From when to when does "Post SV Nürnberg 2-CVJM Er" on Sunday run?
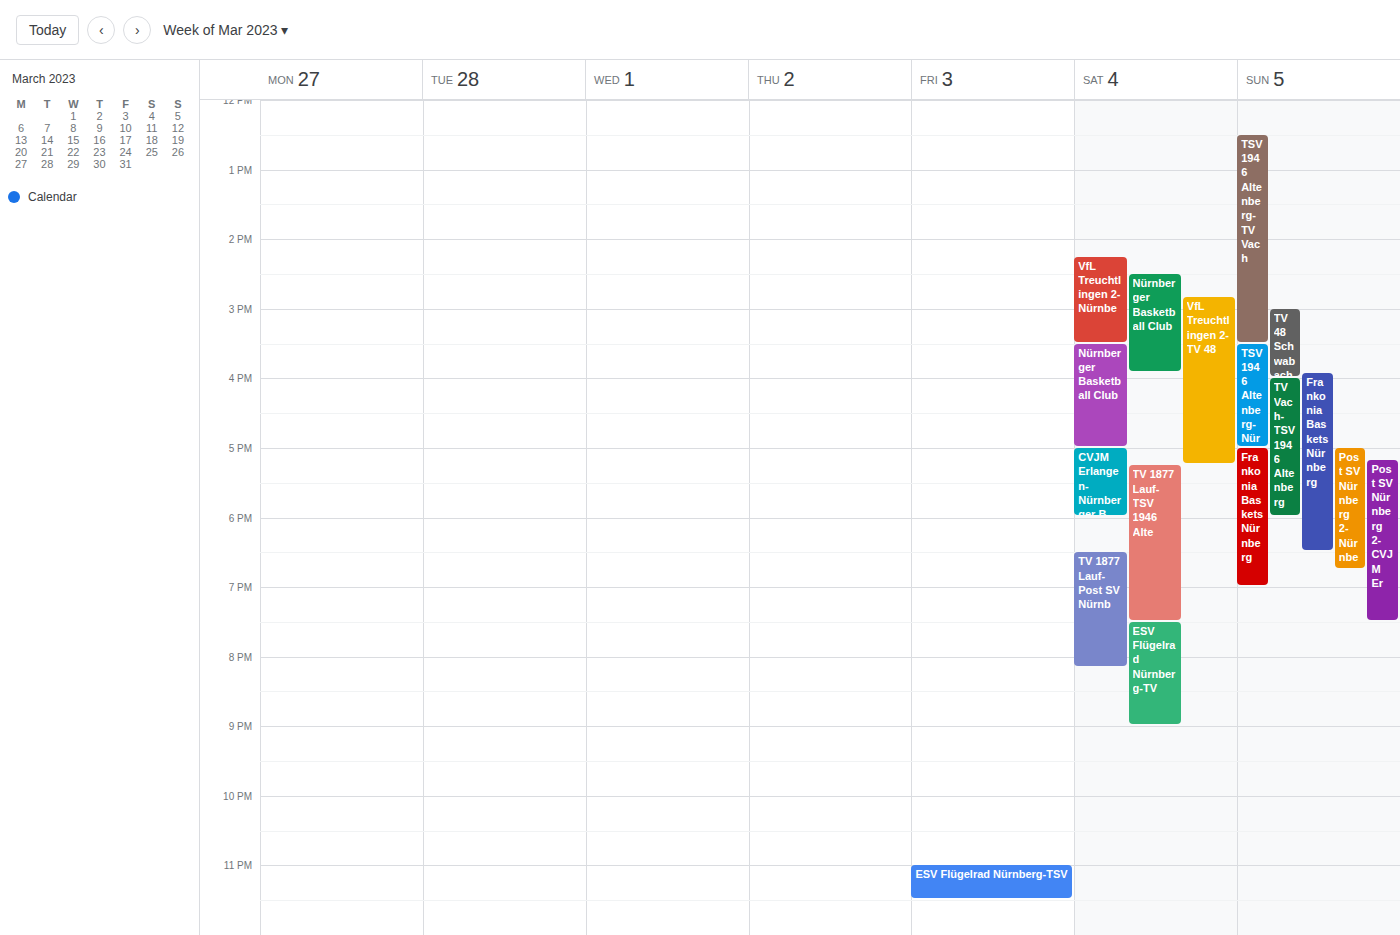
17:10 to 19:30